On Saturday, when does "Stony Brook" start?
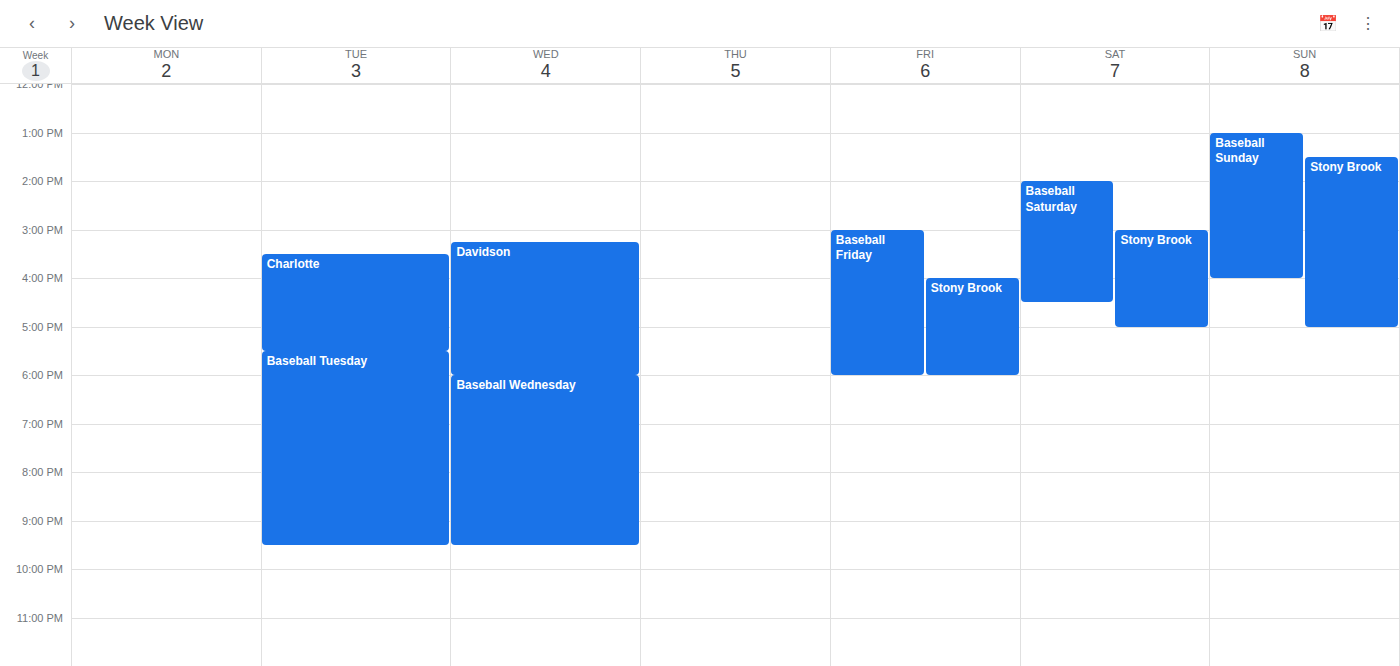
3:00 PM